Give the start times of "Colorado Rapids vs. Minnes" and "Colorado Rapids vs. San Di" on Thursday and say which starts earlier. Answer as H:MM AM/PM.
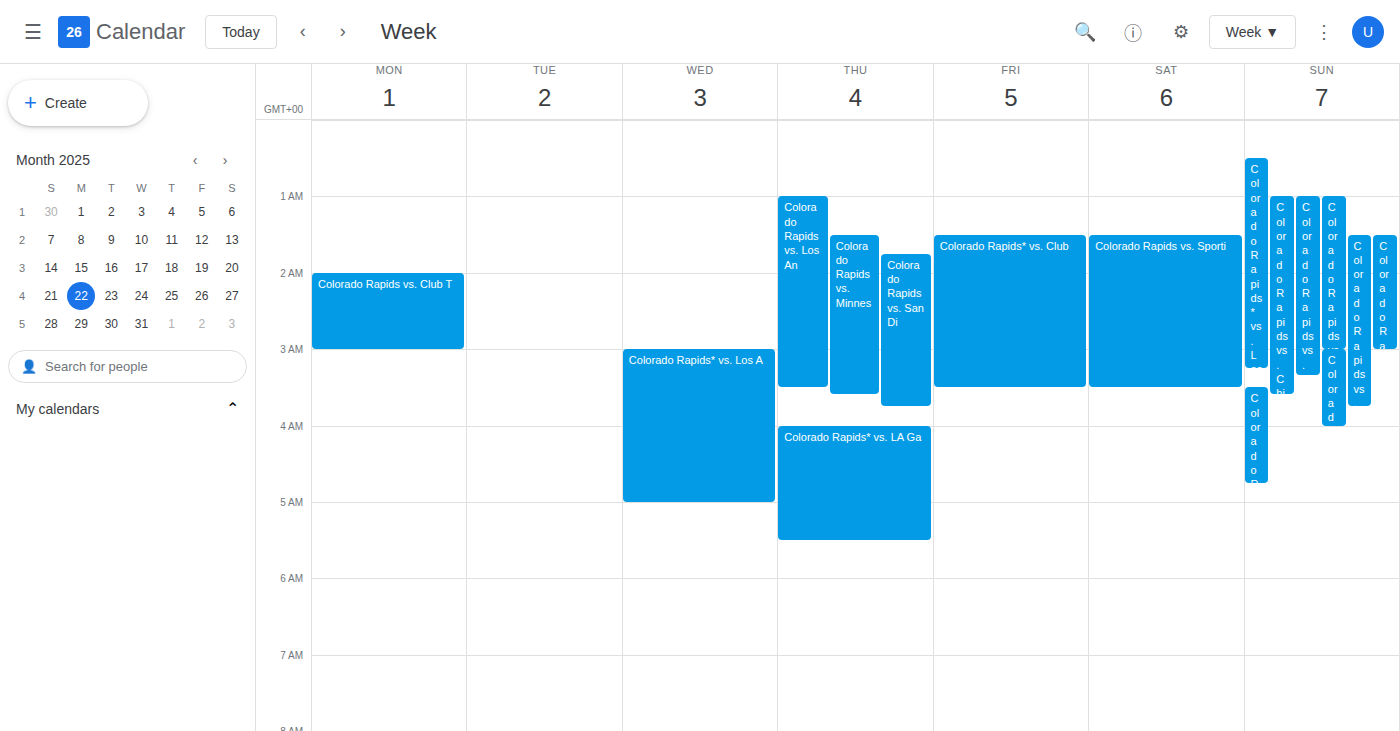
"Colorado Rapids vs. Minnes" 1:30 AM; "Colorado Rapids vs. San Di" 1:45 AM.